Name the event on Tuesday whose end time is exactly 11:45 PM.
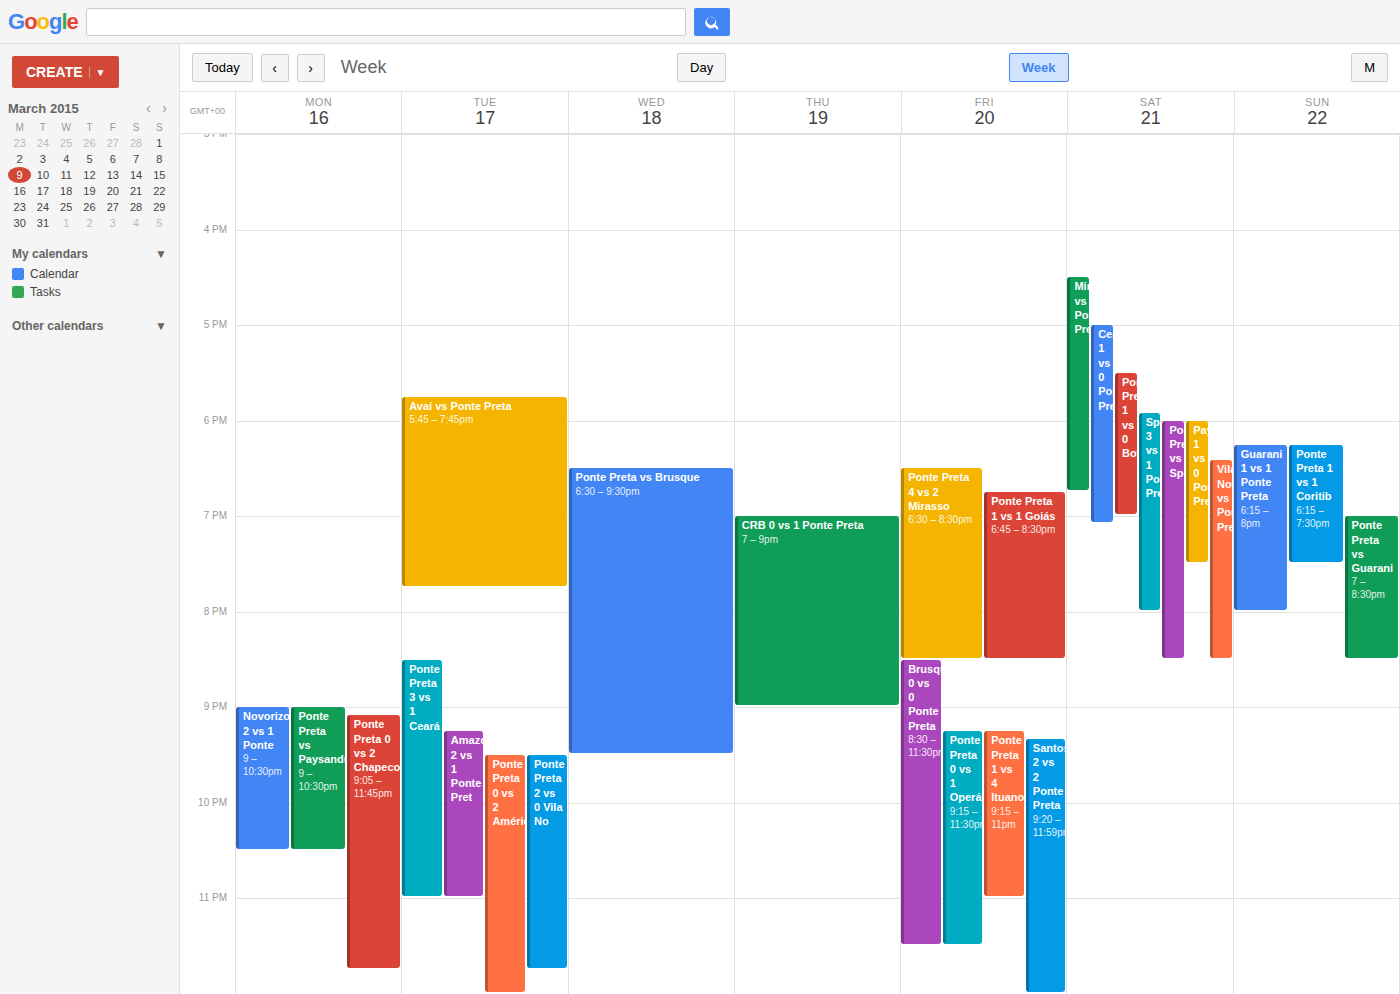
"Ponte Preta 2 vs 0 Vila No"